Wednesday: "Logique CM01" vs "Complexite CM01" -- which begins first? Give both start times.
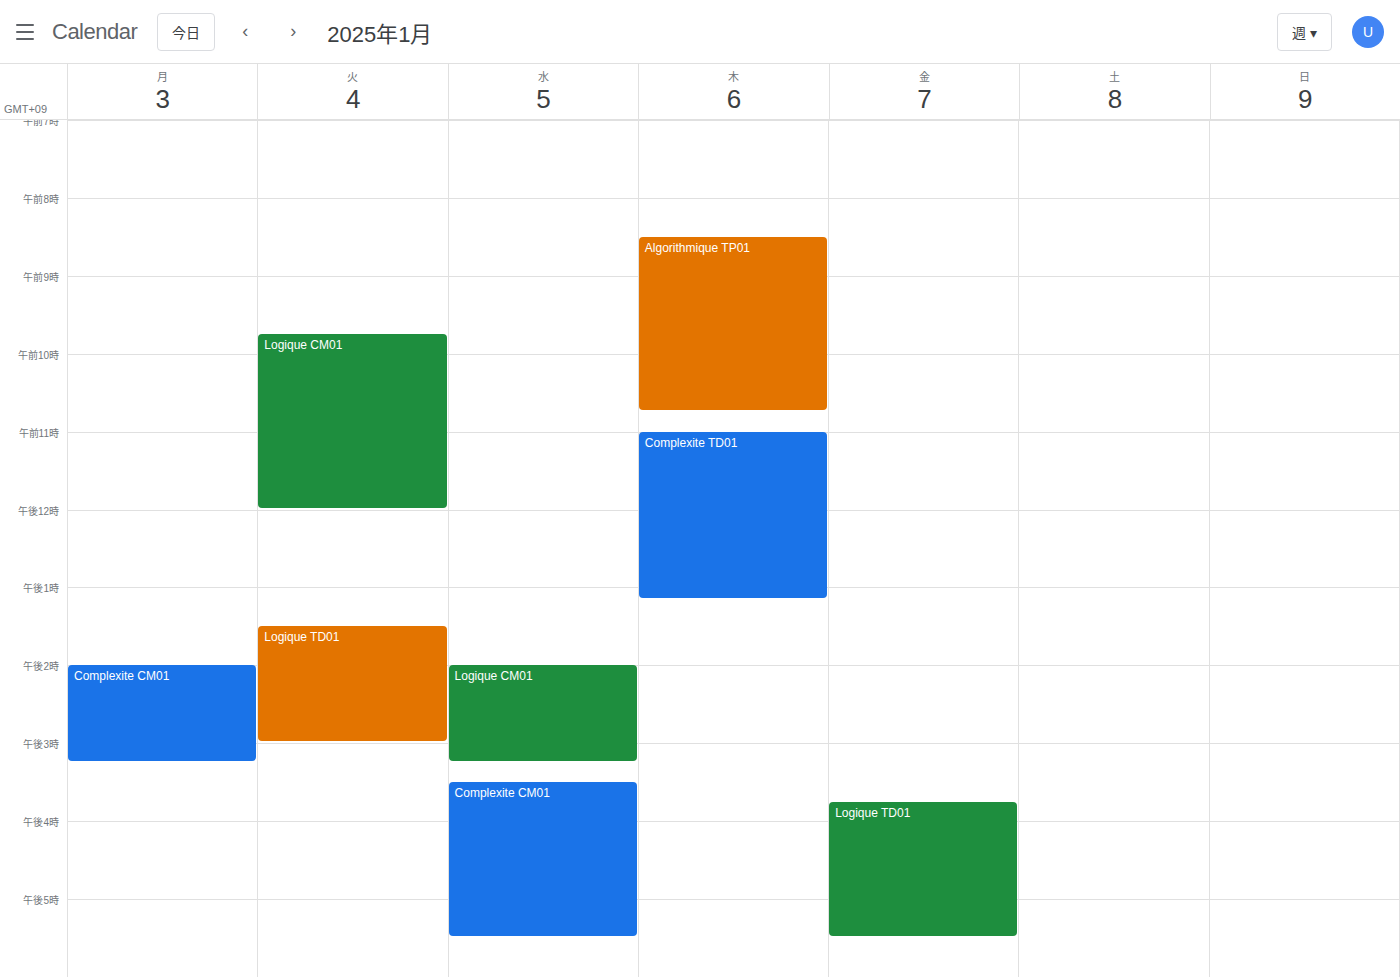
"Logique CM01" 2:00 PM; "Complexite CM01" 3:30 PM.